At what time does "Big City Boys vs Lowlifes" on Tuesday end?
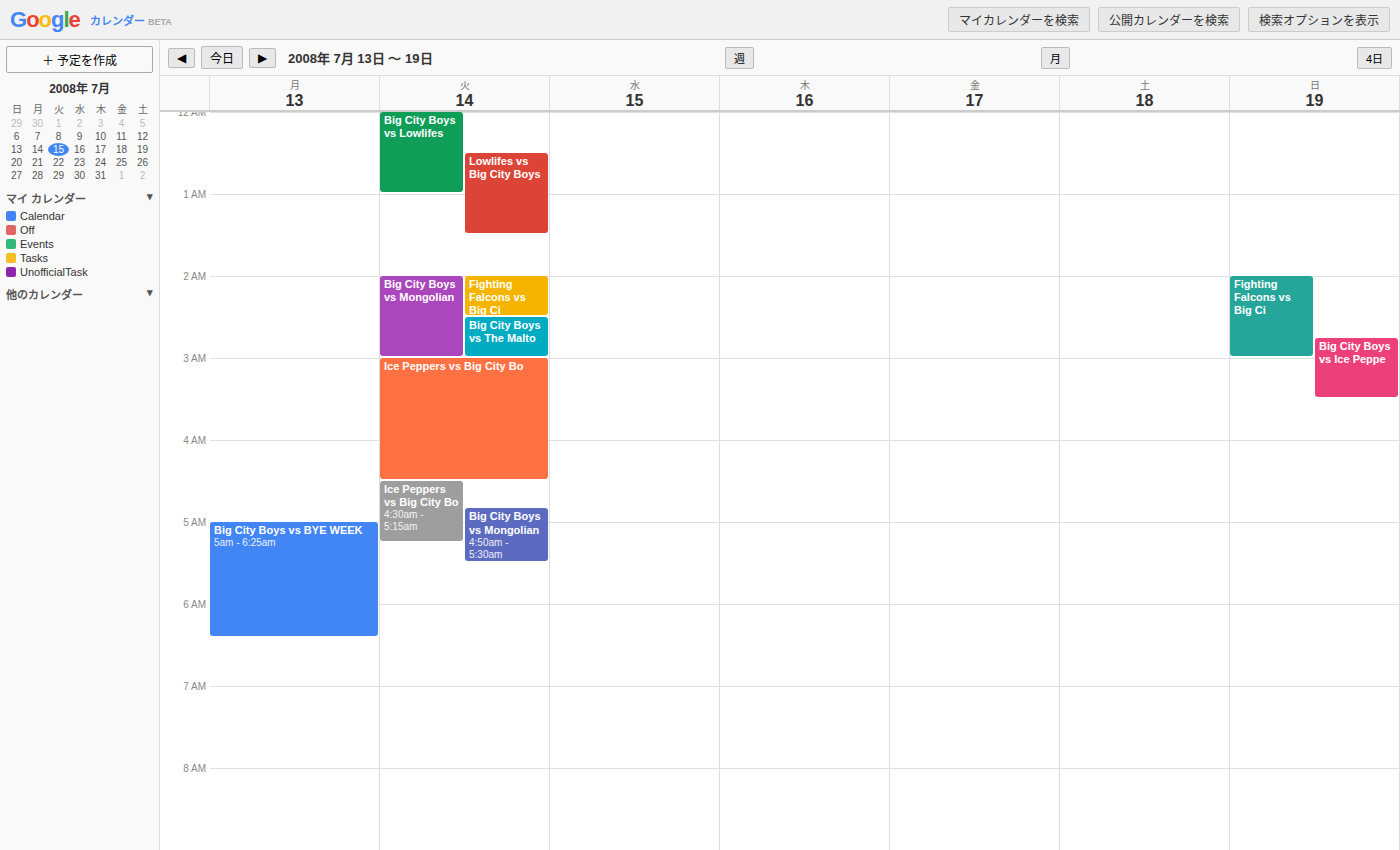
1:00 AM